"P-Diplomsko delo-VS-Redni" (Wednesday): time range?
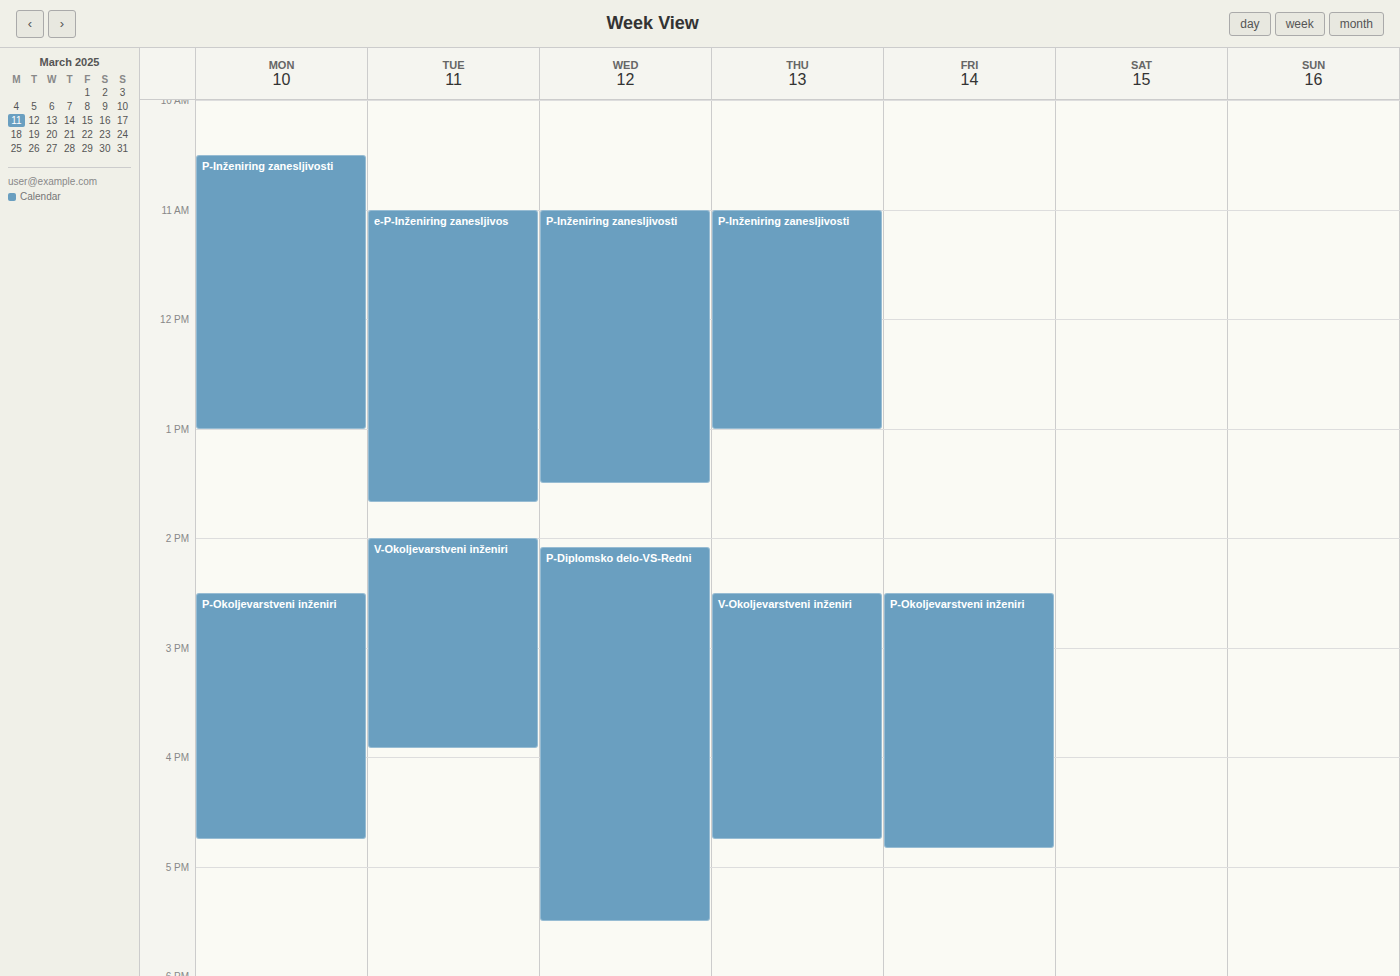
2:05 PM to 5:30 PM